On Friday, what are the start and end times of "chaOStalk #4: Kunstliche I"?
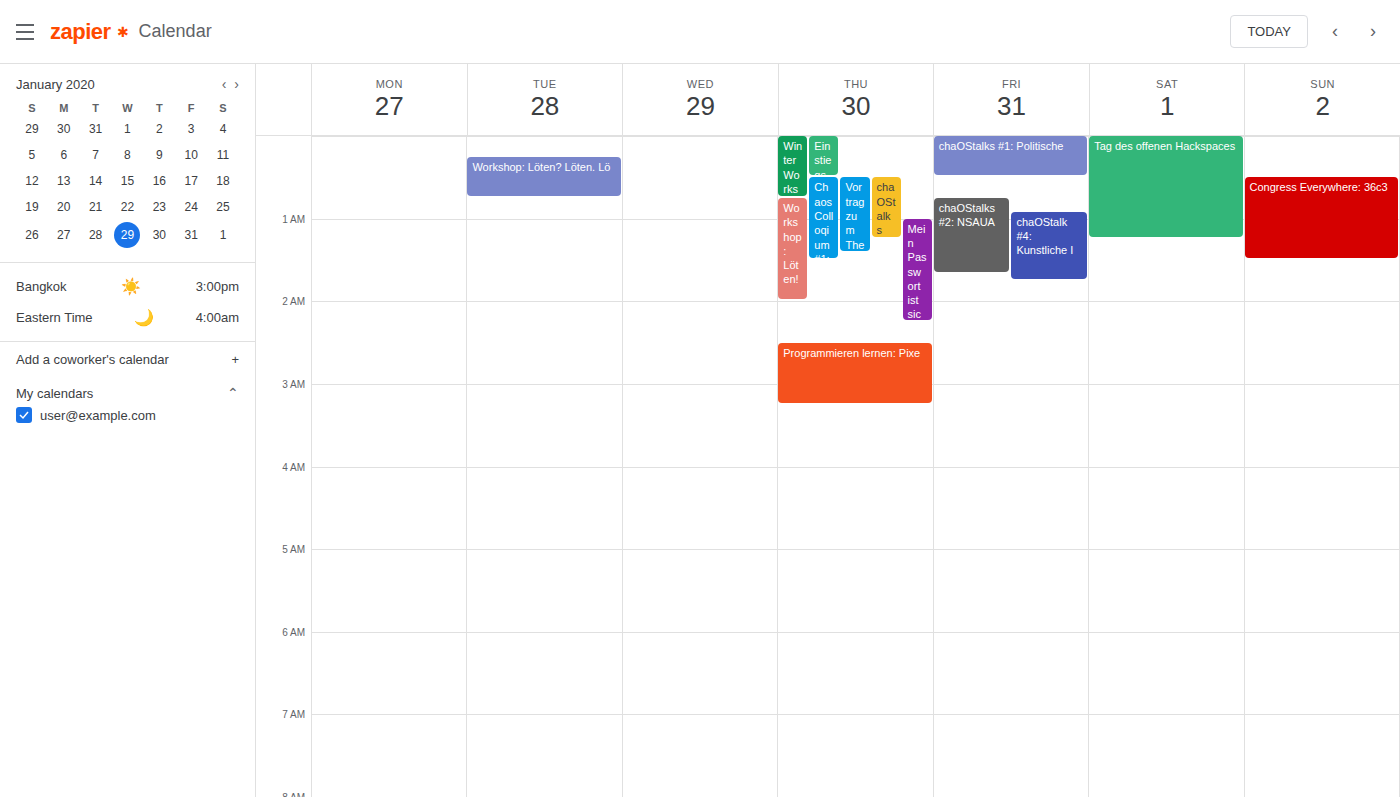
12:55 AM to 1:45 AM